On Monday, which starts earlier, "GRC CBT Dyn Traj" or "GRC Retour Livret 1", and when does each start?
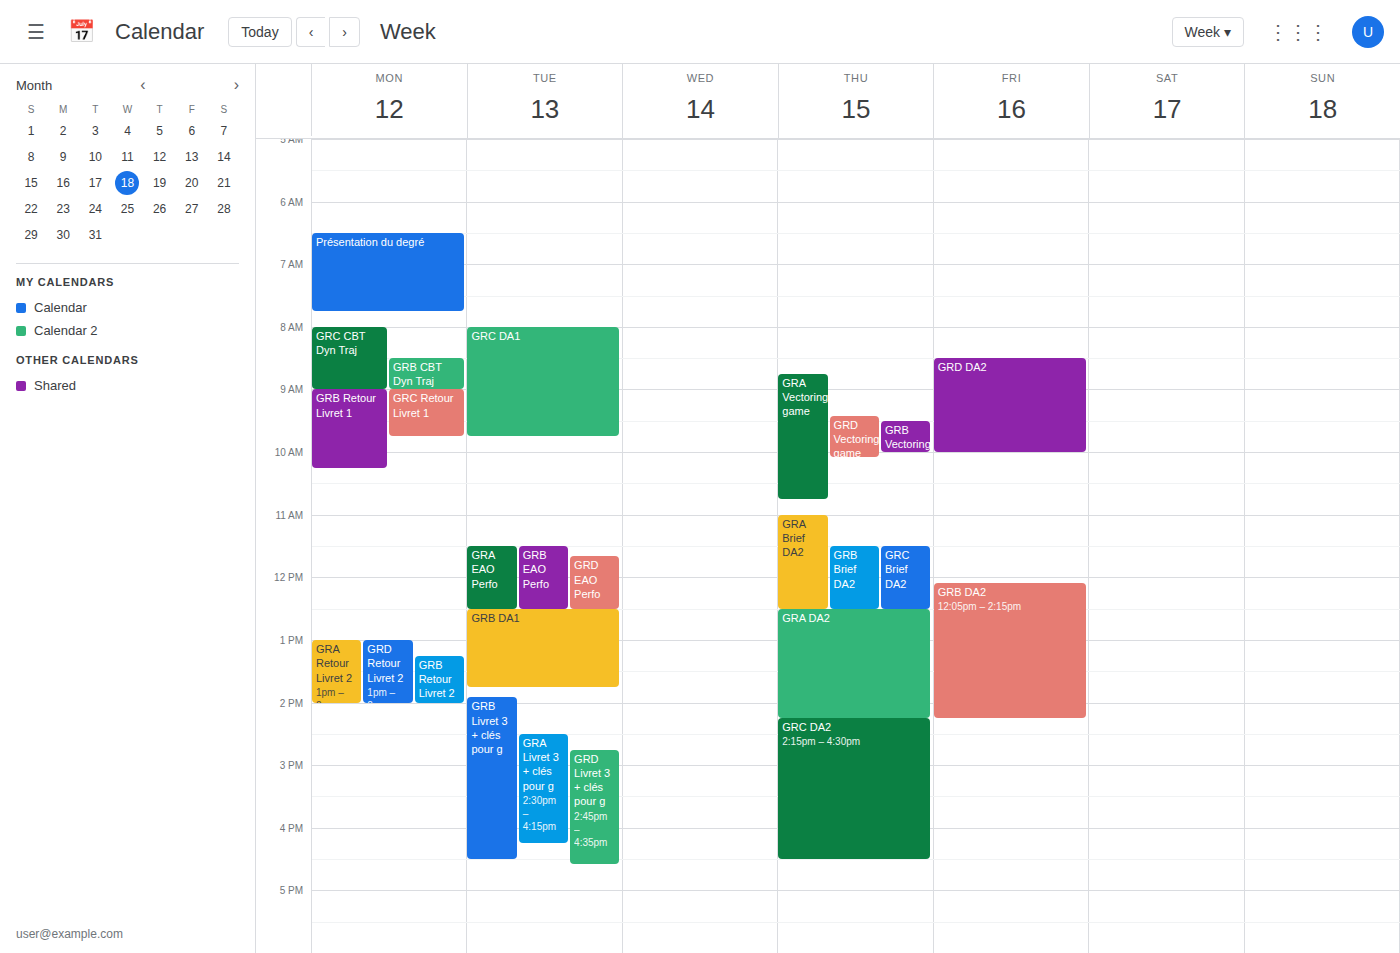
"GRC CBT Dyn Traj" 8:00 AM; "GRC Retour Livret 1" 9:00 AM.